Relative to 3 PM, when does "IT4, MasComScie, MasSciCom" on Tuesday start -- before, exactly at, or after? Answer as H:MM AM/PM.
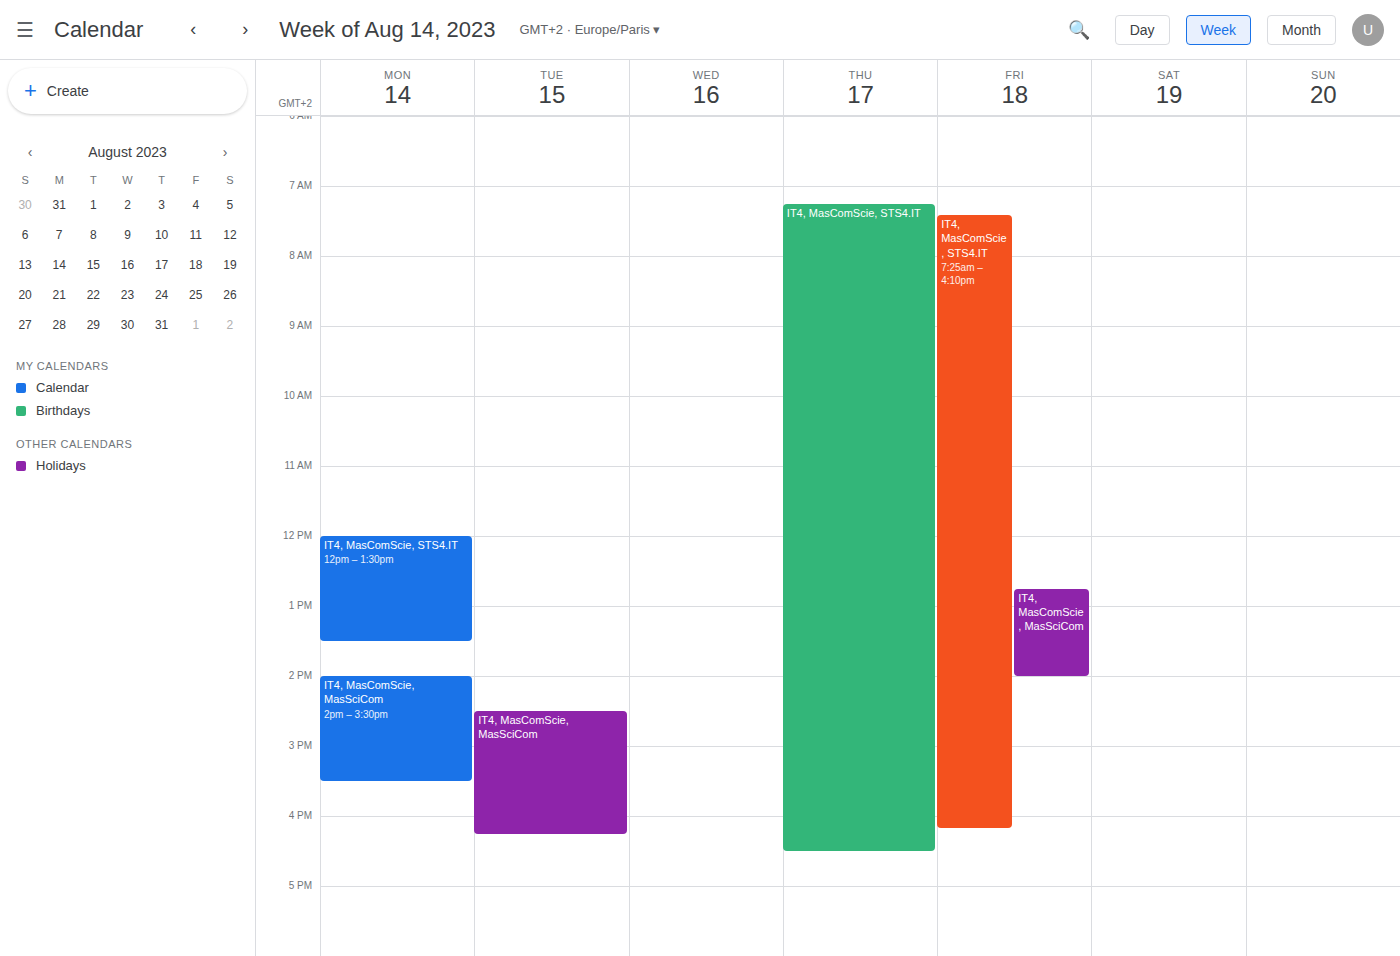
2:30 PM -- before 3 PM, 30 minutes above the 3 PM line.